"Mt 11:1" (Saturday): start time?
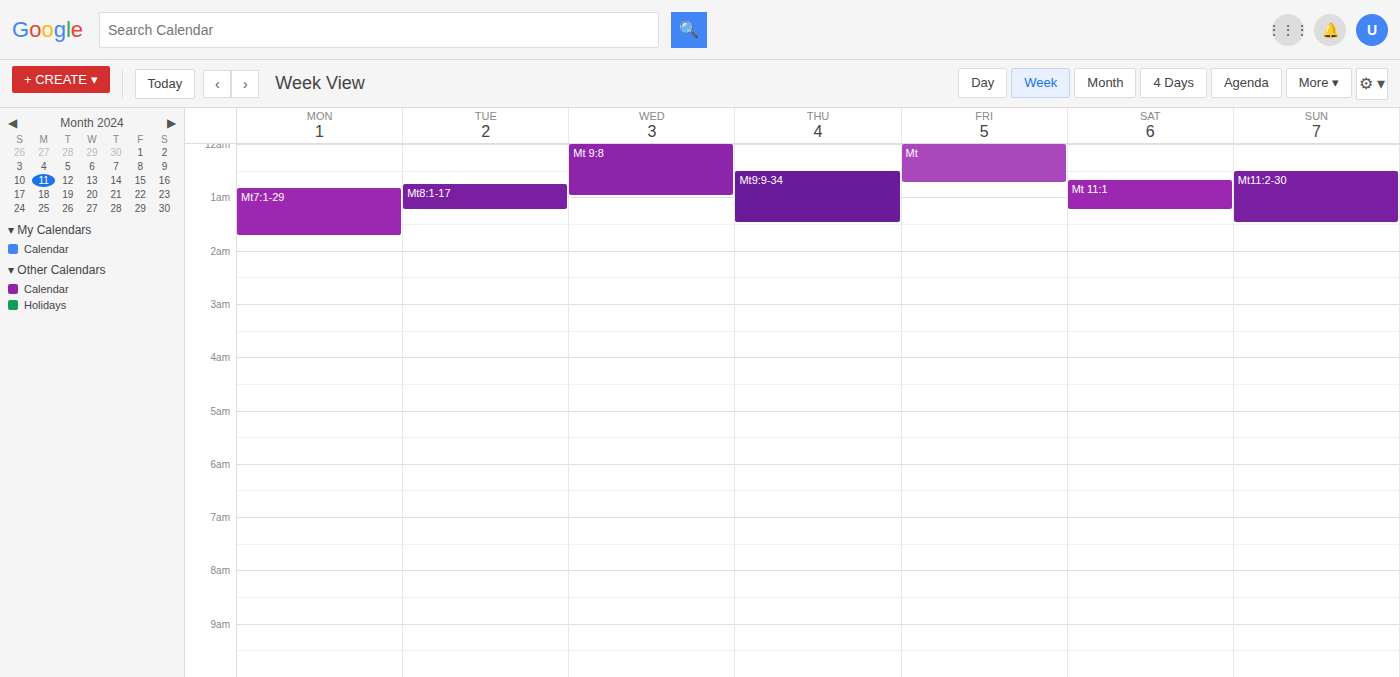
12:40 AM